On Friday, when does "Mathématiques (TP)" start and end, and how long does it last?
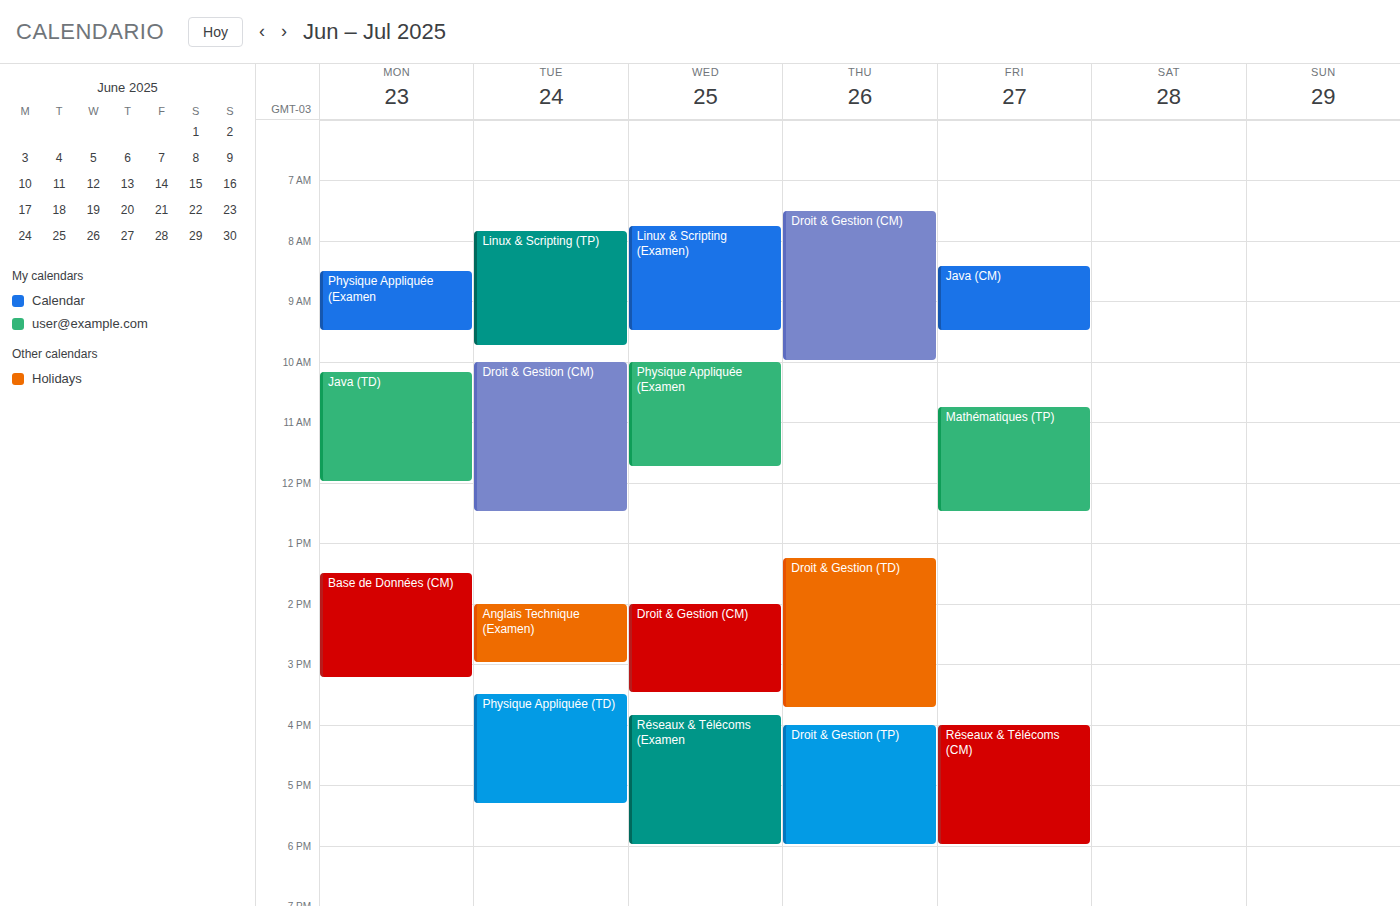
10:45 AM to 12:30 PM, 1 hour 45 minutes